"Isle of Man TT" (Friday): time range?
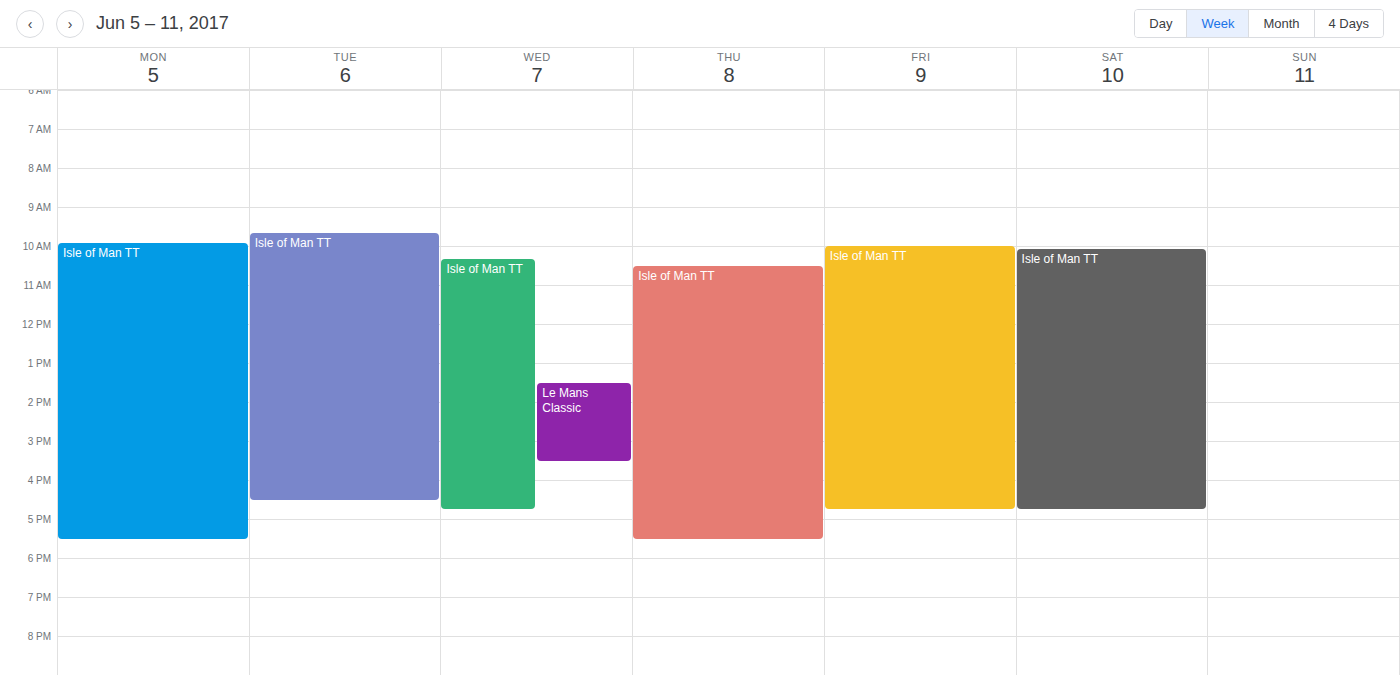
10:00 AM to 4:45 PM